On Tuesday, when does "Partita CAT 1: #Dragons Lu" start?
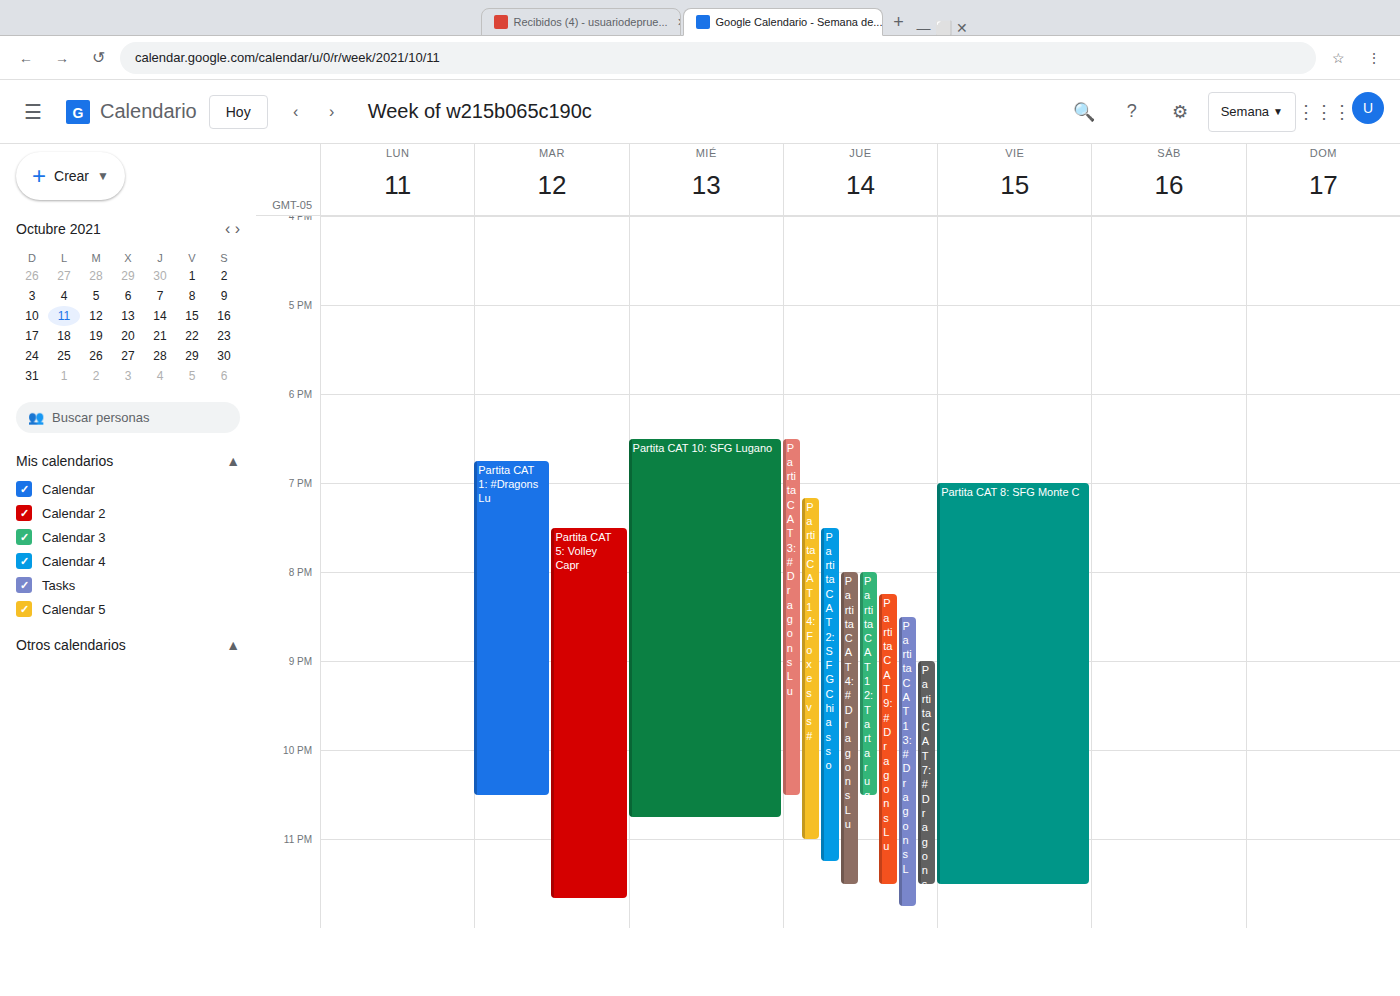
6:45 PM